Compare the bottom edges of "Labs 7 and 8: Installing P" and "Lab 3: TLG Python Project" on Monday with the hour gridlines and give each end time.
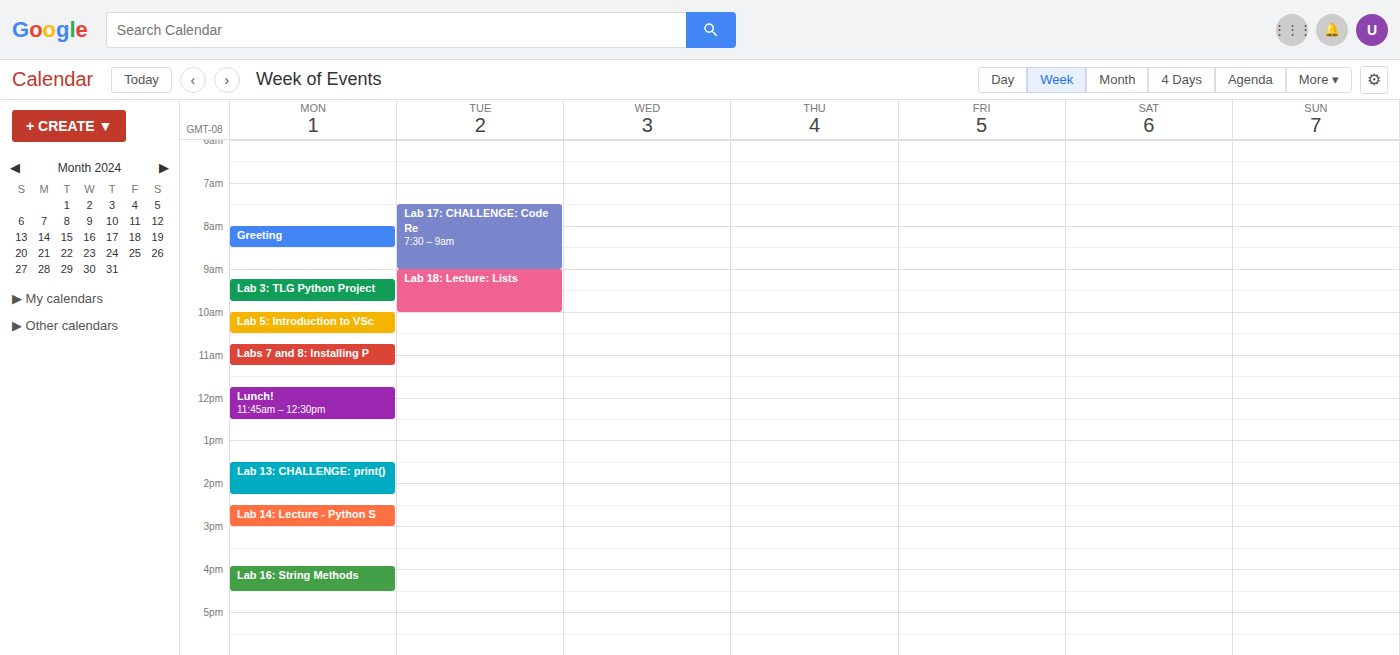
"Labs 7 and 8: Installing P": 11:15 AM, neither: a quarter of the way from the 11 AM line to the 12 PM line. "Lab 3: TLG Python Project": 9:45 AM, neither: three quarters of the way from the 9 AM line to the 10 AM line.